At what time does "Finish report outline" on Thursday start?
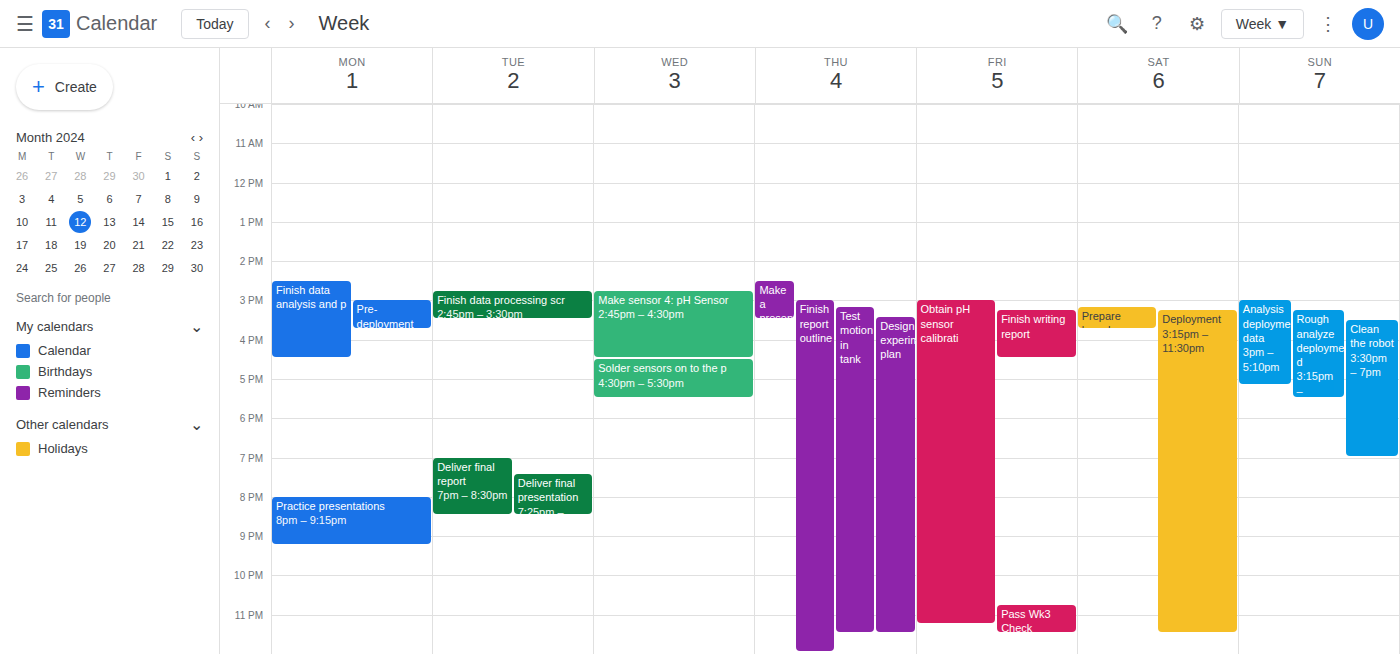
15:00